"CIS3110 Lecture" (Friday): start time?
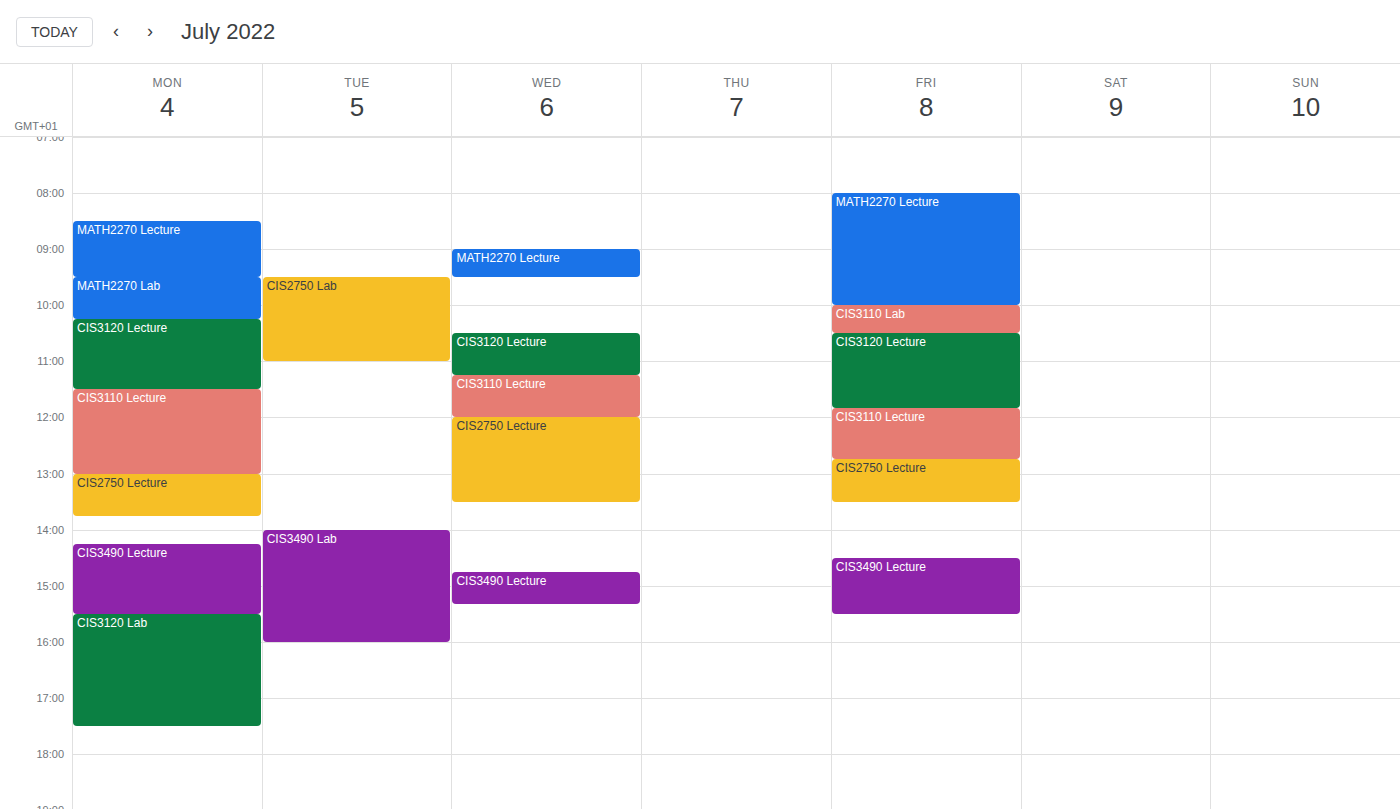
11:50 AM